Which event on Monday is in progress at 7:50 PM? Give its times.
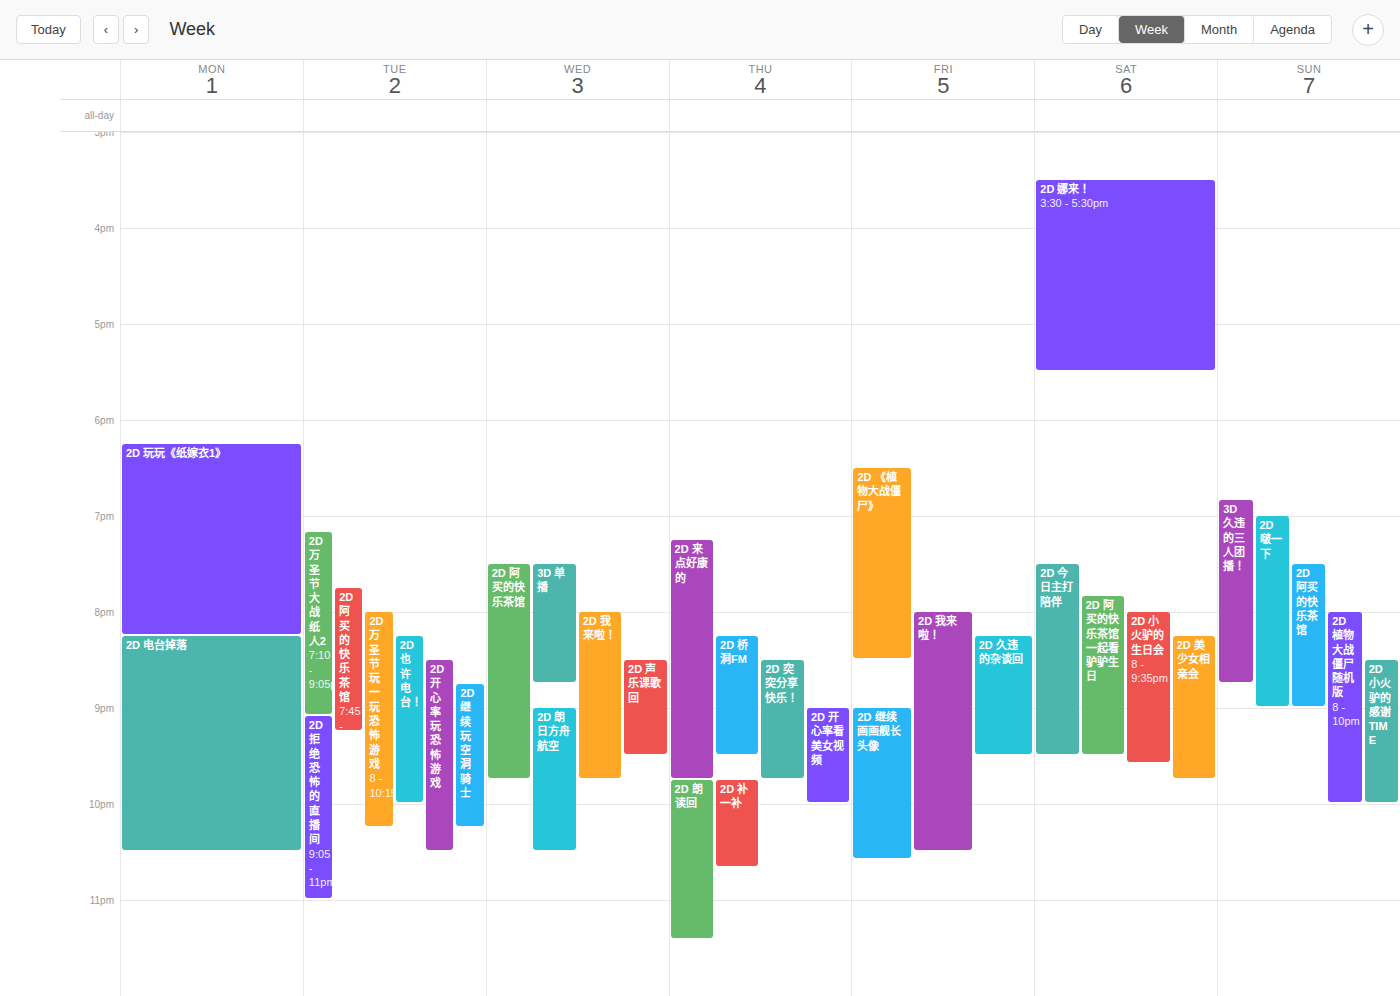
"2D 玩玩《纸嫁衣1》", 6:15 PM to 8:15 PM